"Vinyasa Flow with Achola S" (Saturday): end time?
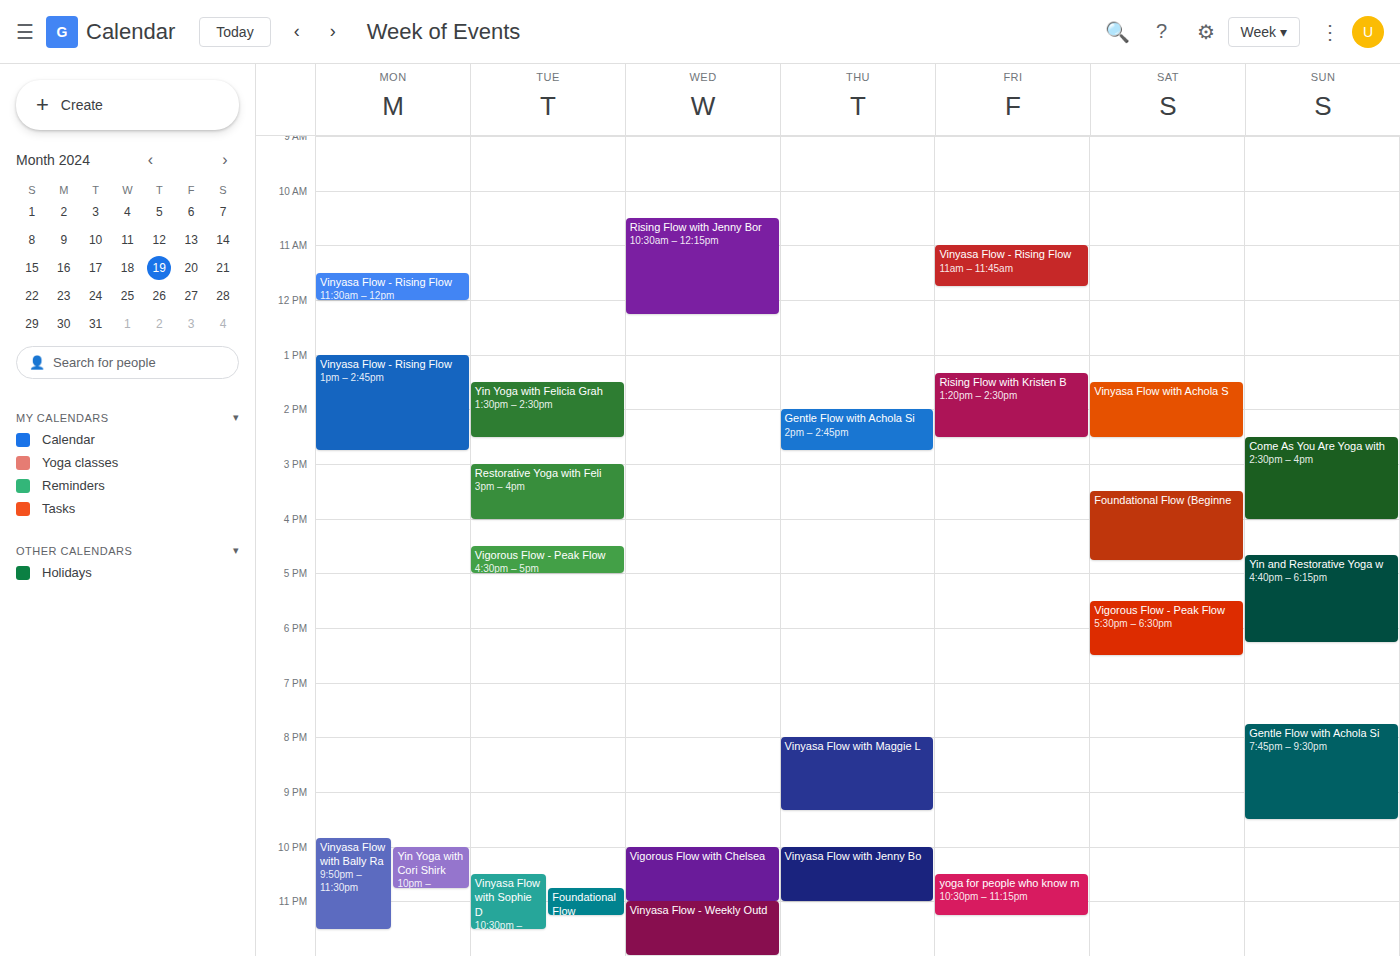
2:30 PM